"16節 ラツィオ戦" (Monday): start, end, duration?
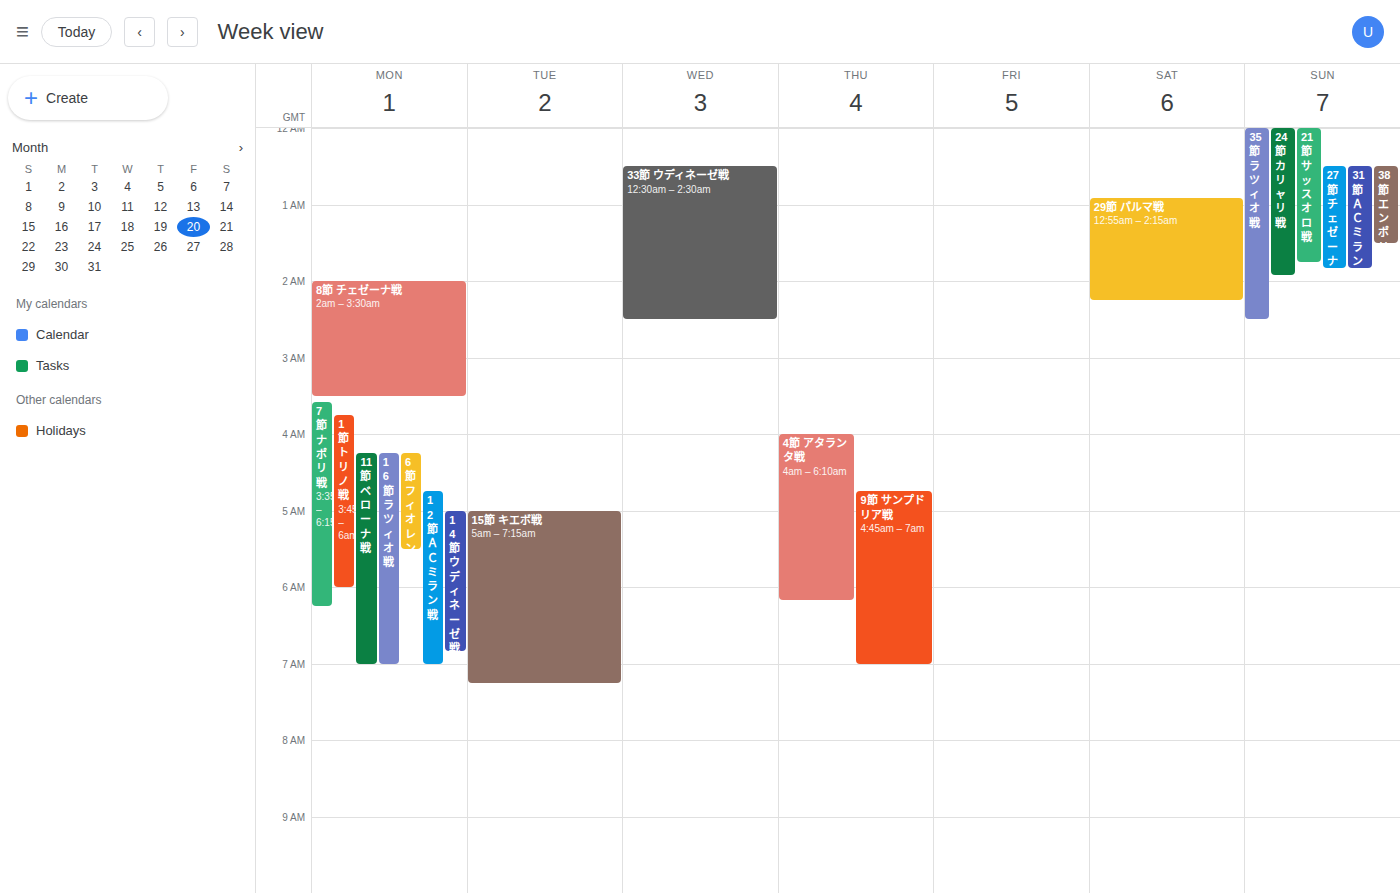
4:15 AM to 7:00 AM, 2 hours 45 minutes